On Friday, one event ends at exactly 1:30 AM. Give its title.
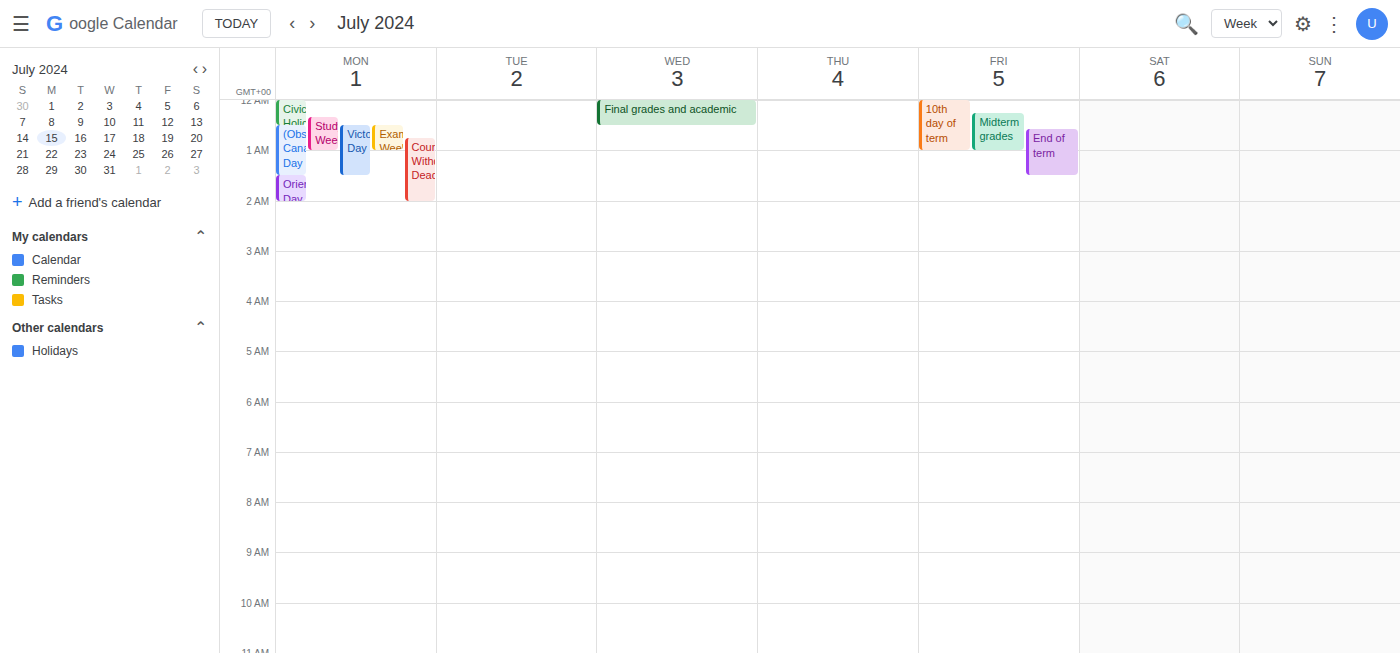
"End of term"